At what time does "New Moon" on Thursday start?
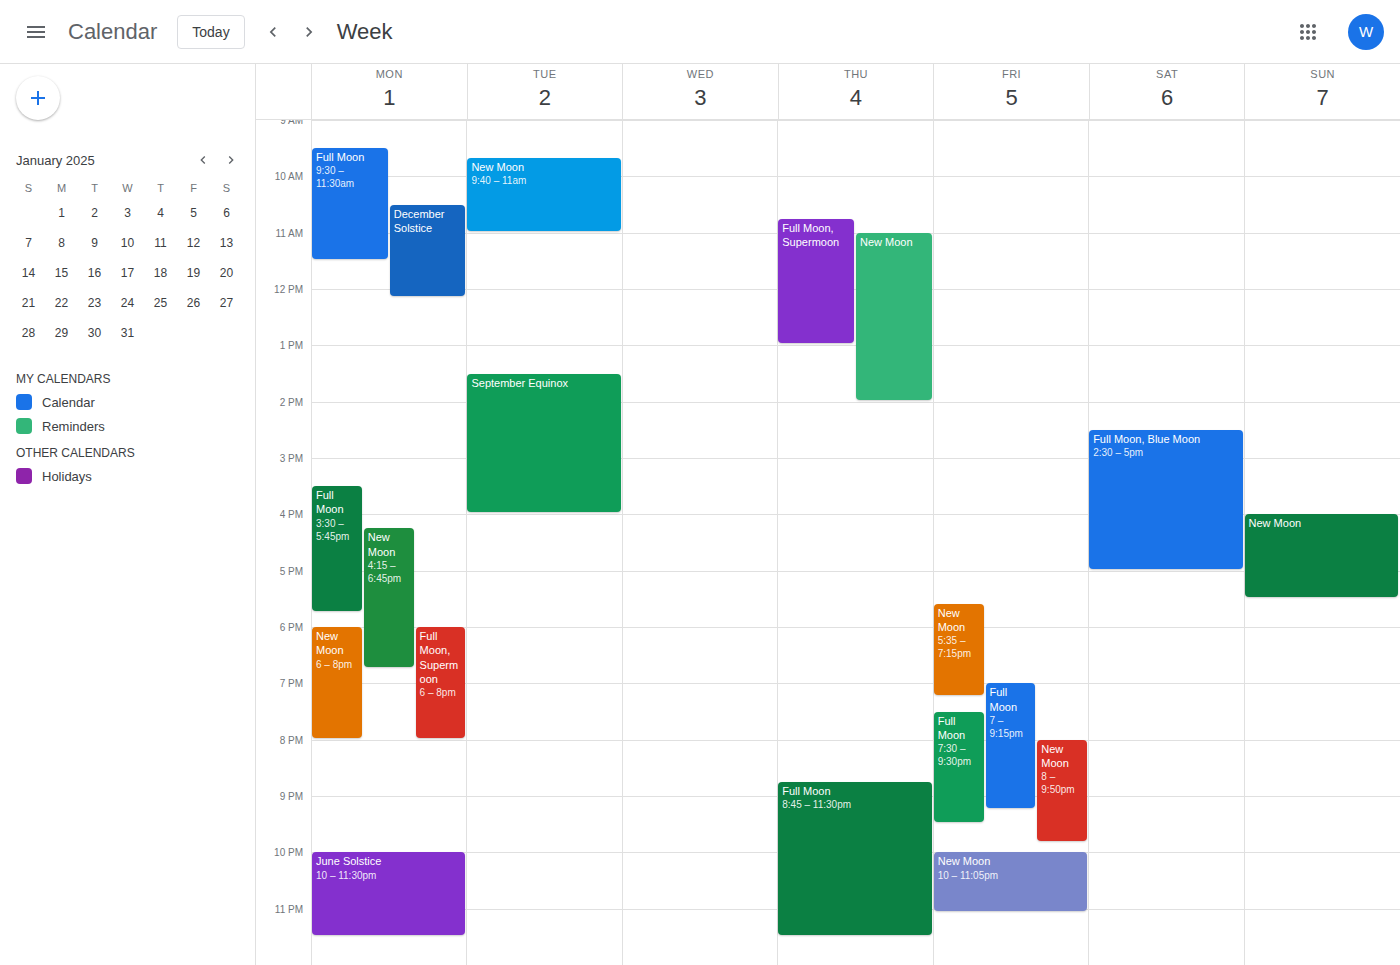
11:00 AM